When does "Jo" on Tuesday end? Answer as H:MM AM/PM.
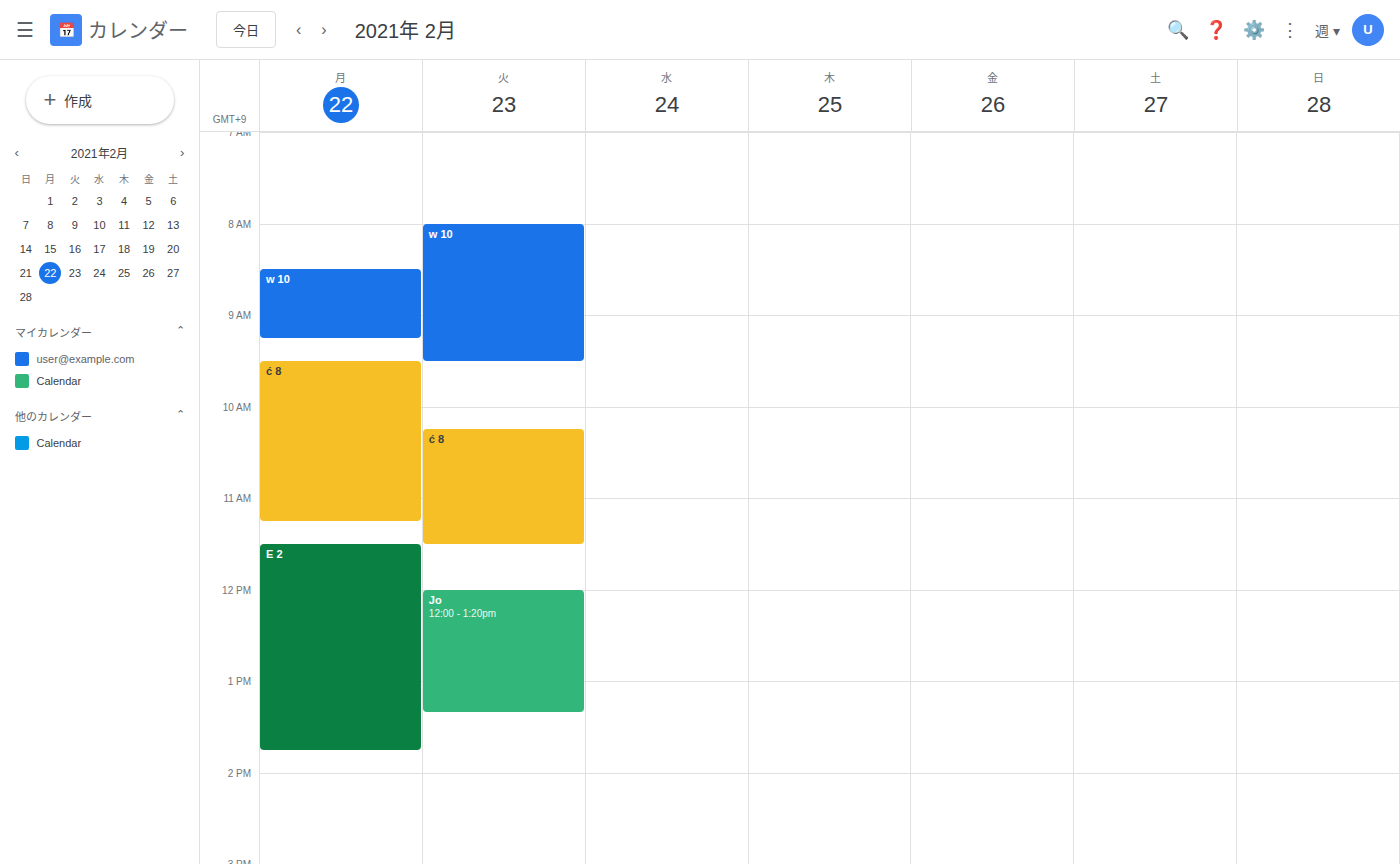
1:20 PM